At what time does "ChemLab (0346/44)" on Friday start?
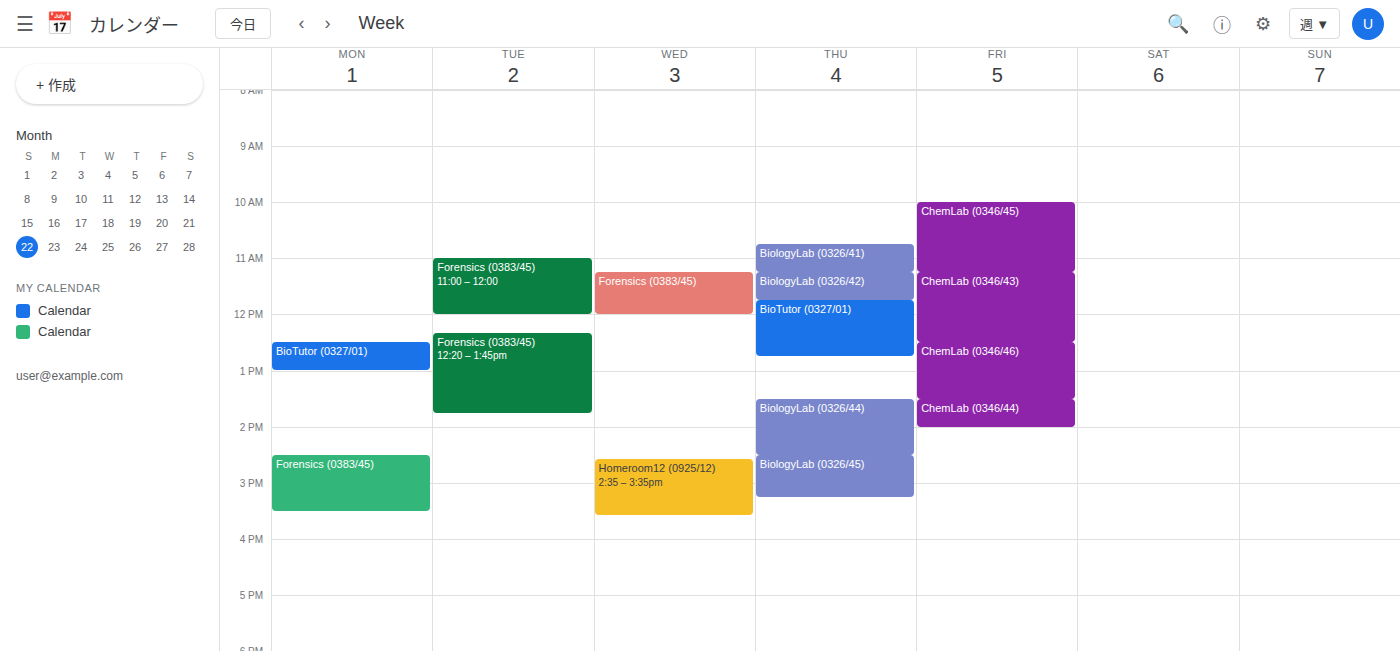
1:30 PM